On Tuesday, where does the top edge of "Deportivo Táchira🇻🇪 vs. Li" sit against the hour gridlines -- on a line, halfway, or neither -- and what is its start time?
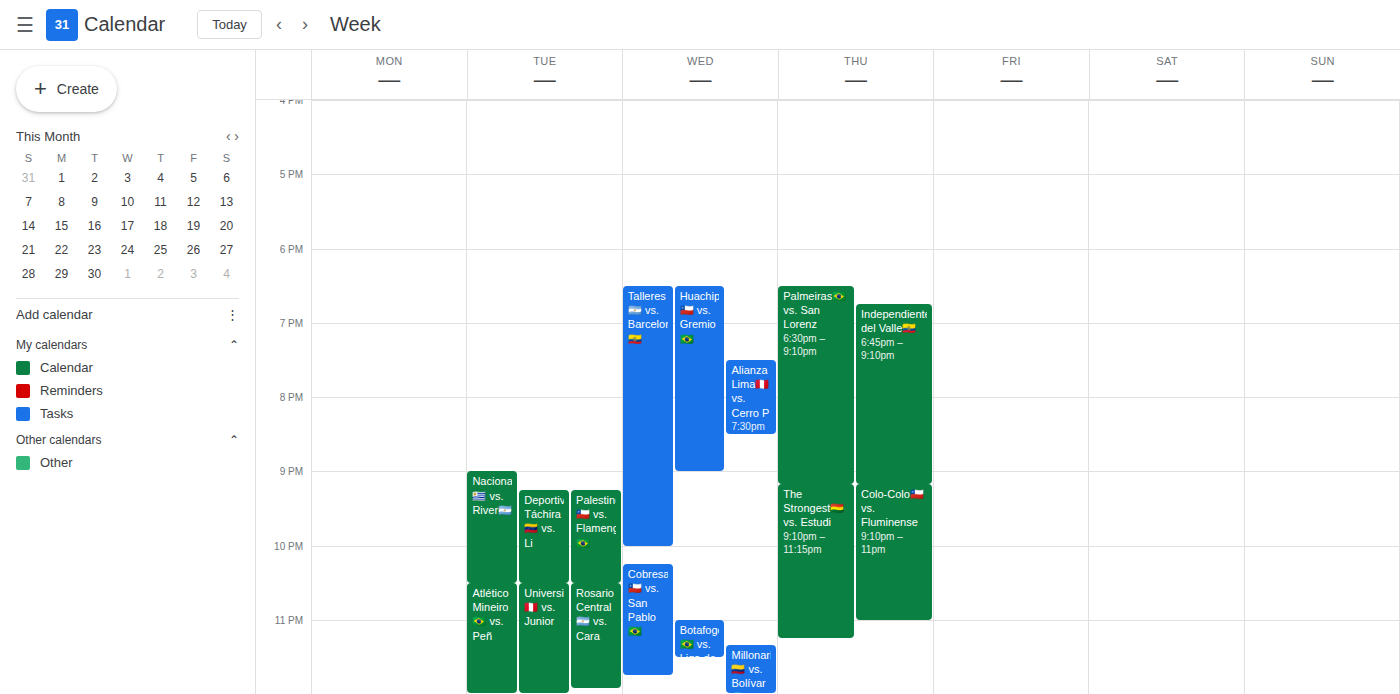
9:15 PM -- neither: a quarter of the way from the 9 PM line to the 10 PM line.